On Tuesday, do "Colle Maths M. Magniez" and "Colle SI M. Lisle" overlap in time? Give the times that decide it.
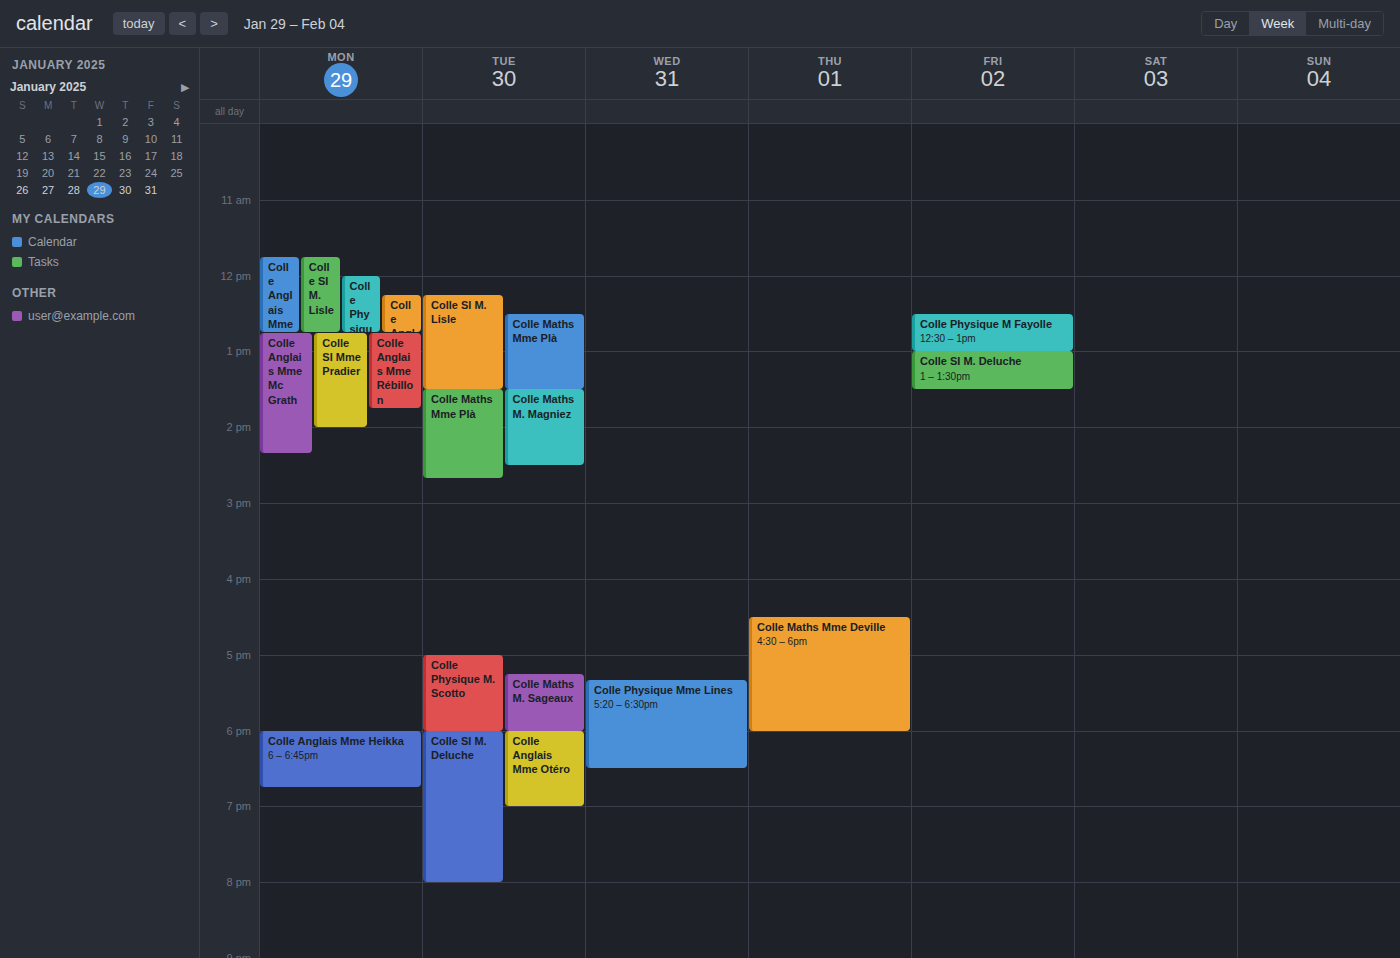
"Colle SI M. Lisle" ends at 1:30 PM, exactly when "Colle Maths M. Magniez" starts -- they touch but do not overlap.